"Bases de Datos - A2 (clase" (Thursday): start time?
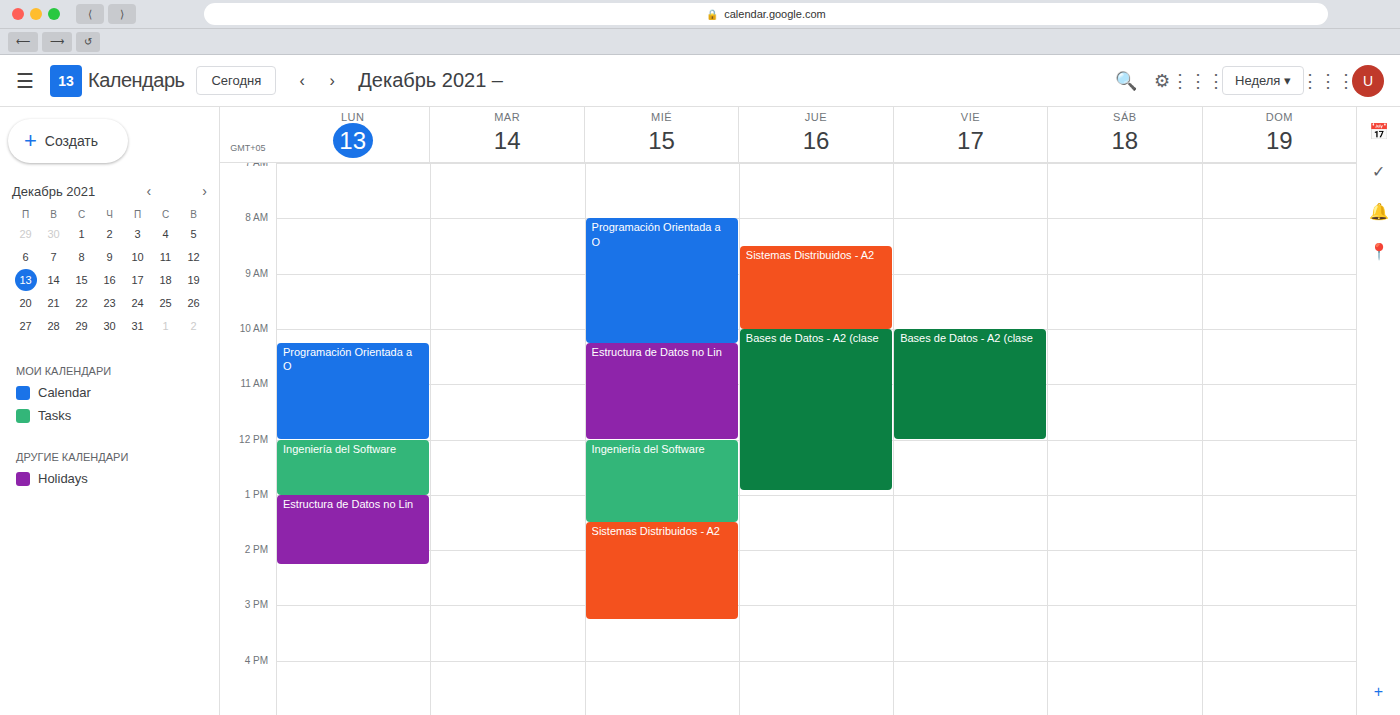
10:00